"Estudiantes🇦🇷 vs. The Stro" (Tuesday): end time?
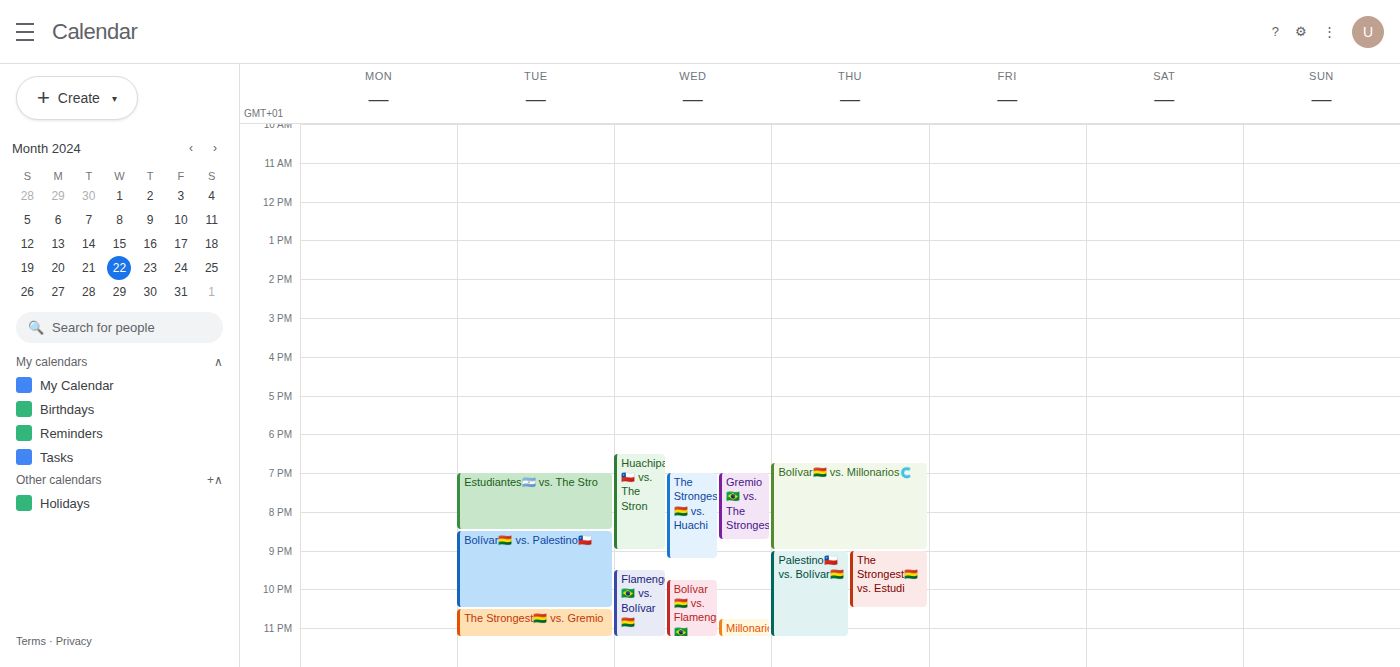
8:30 PM